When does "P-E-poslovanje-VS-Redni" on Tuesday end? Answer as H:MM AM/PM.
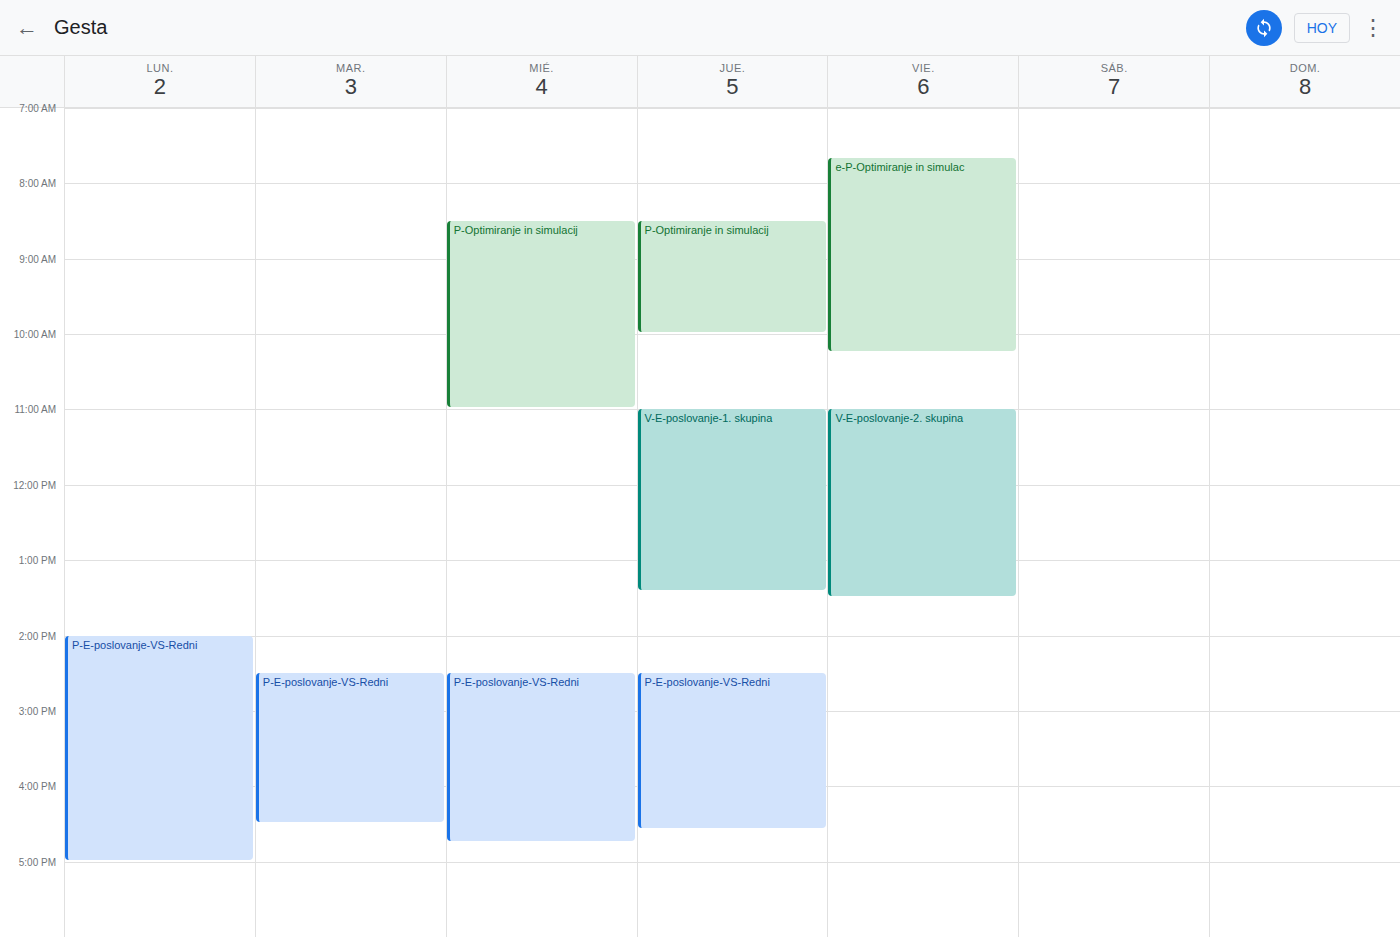
4:30 PM